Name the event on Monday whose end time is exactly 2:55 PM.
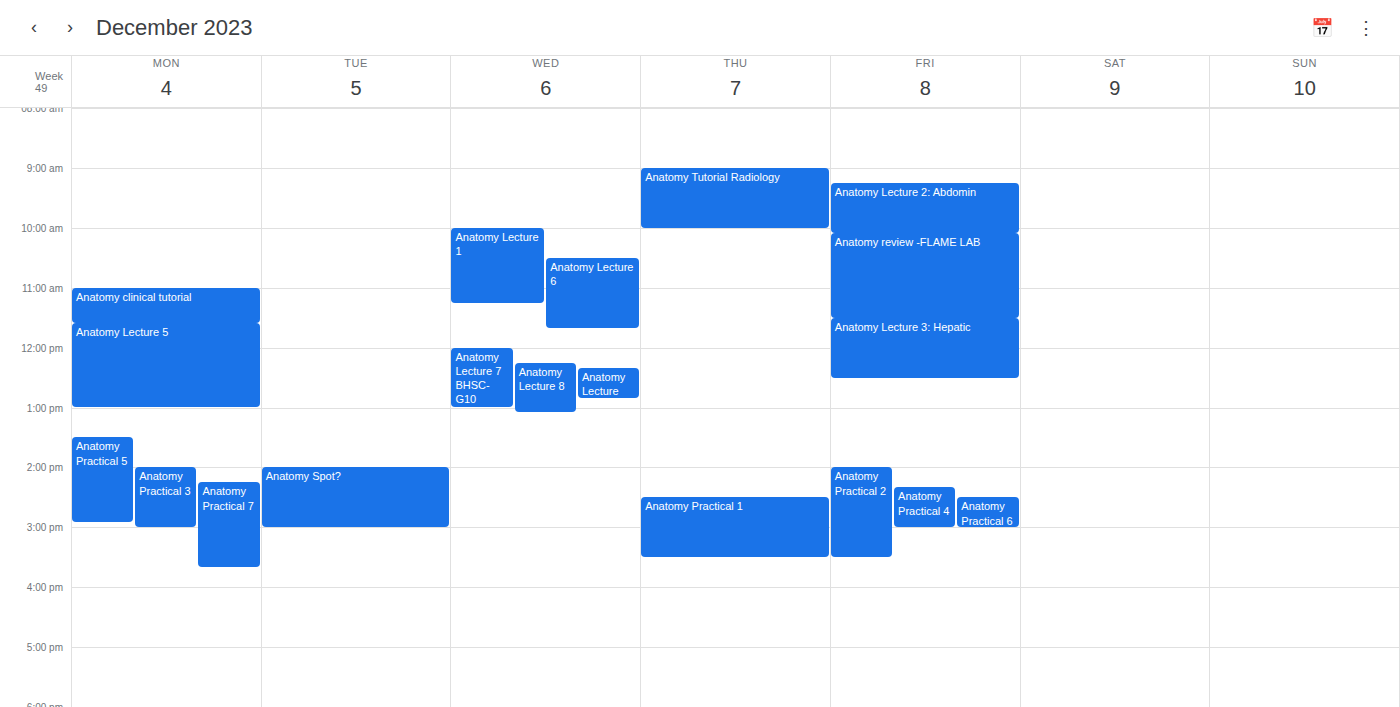
"Anatomy Practical 5"